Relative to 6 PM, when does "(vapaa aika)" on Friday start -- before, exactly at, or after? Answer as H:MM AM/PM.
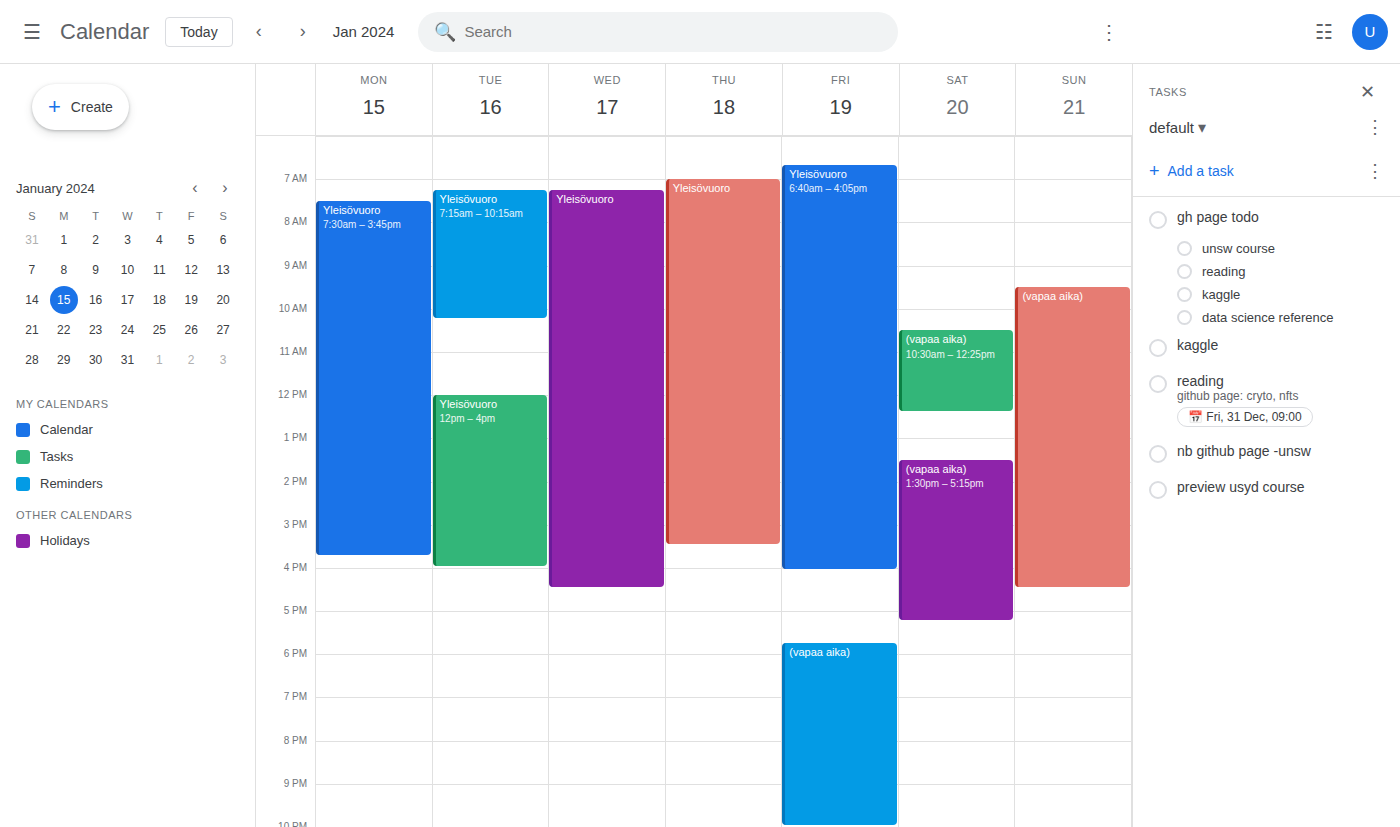
5:45 PM -- before 6 PM, 15 minutes above the 6 PM line.